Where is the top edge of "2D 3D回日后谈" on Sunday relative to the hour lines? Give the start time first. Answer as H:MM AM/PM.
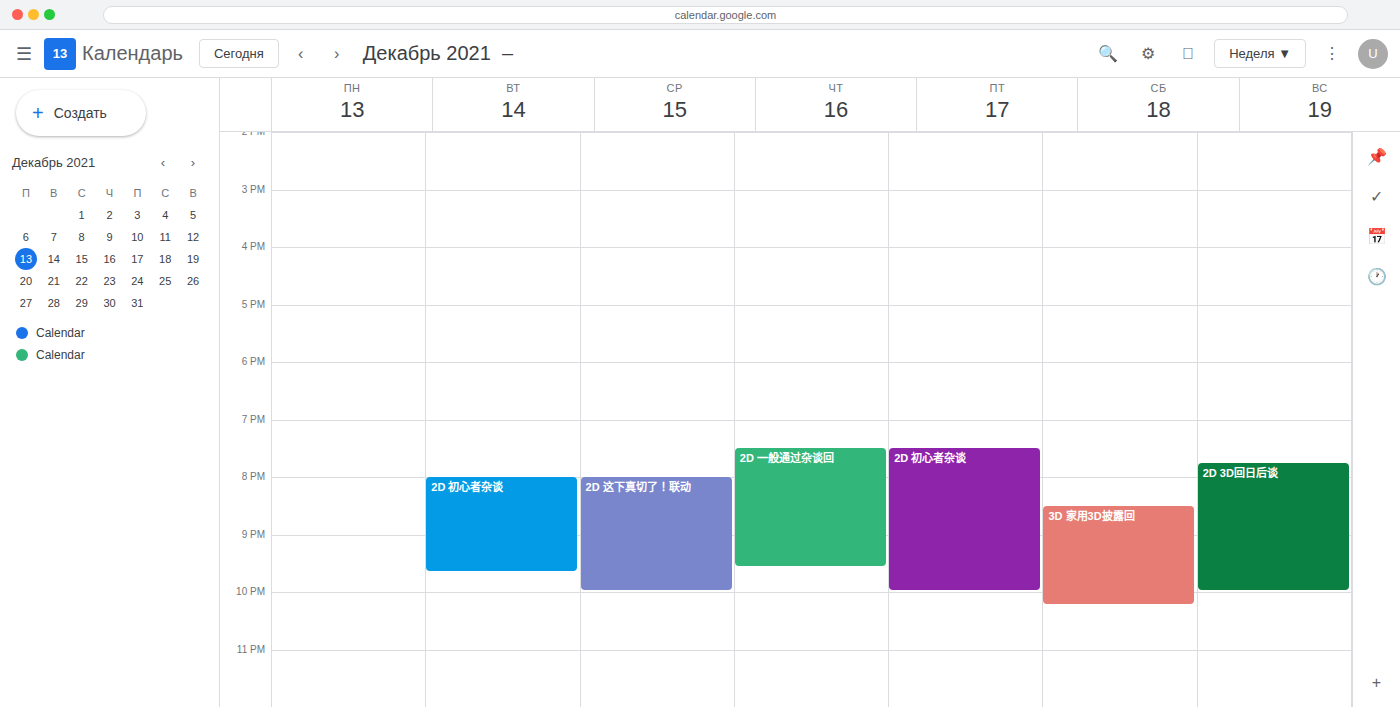
7:45 PM -- neither: three quarters of the way from the 7 PM line to the 8 PM line.